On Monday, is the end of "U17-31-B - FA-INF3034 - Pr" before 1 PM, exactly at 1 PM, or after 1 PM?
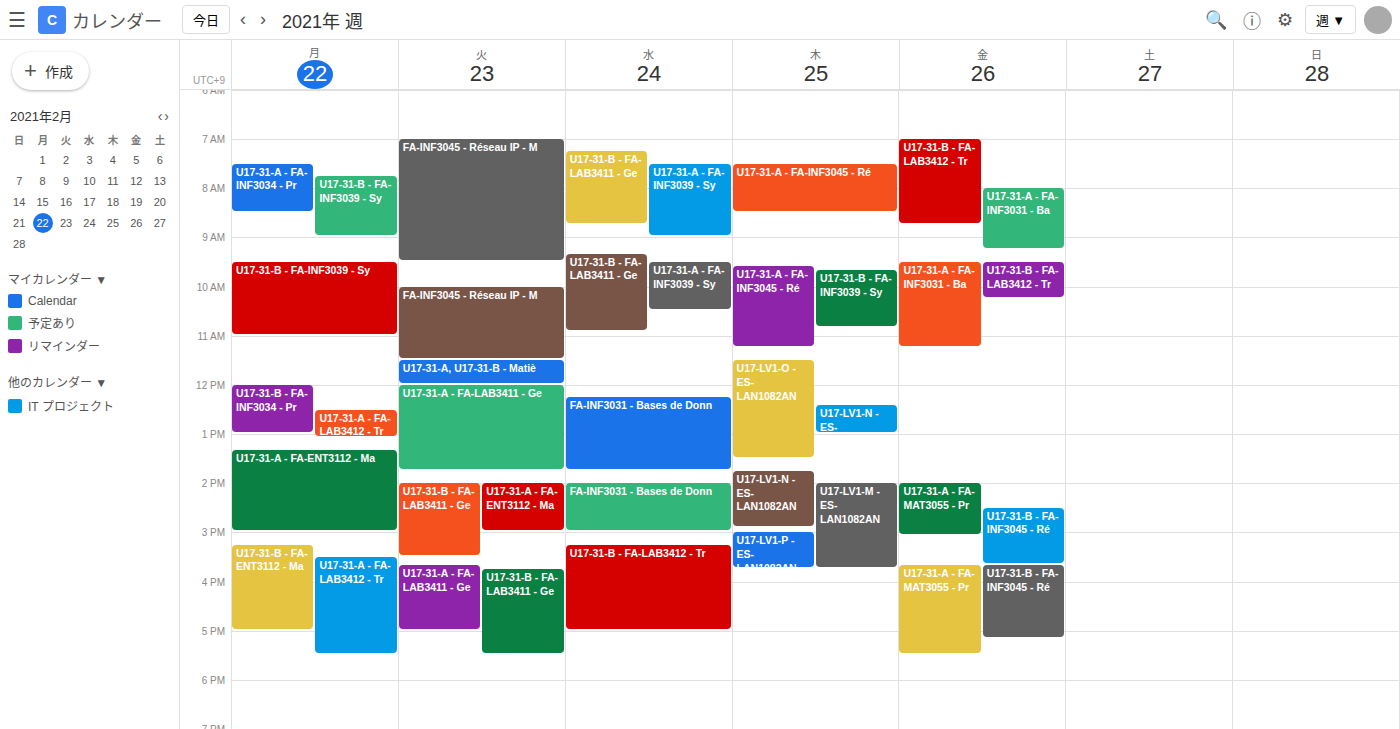
1:00 PM -- exactly at 1 PM, on the 1 PM line.